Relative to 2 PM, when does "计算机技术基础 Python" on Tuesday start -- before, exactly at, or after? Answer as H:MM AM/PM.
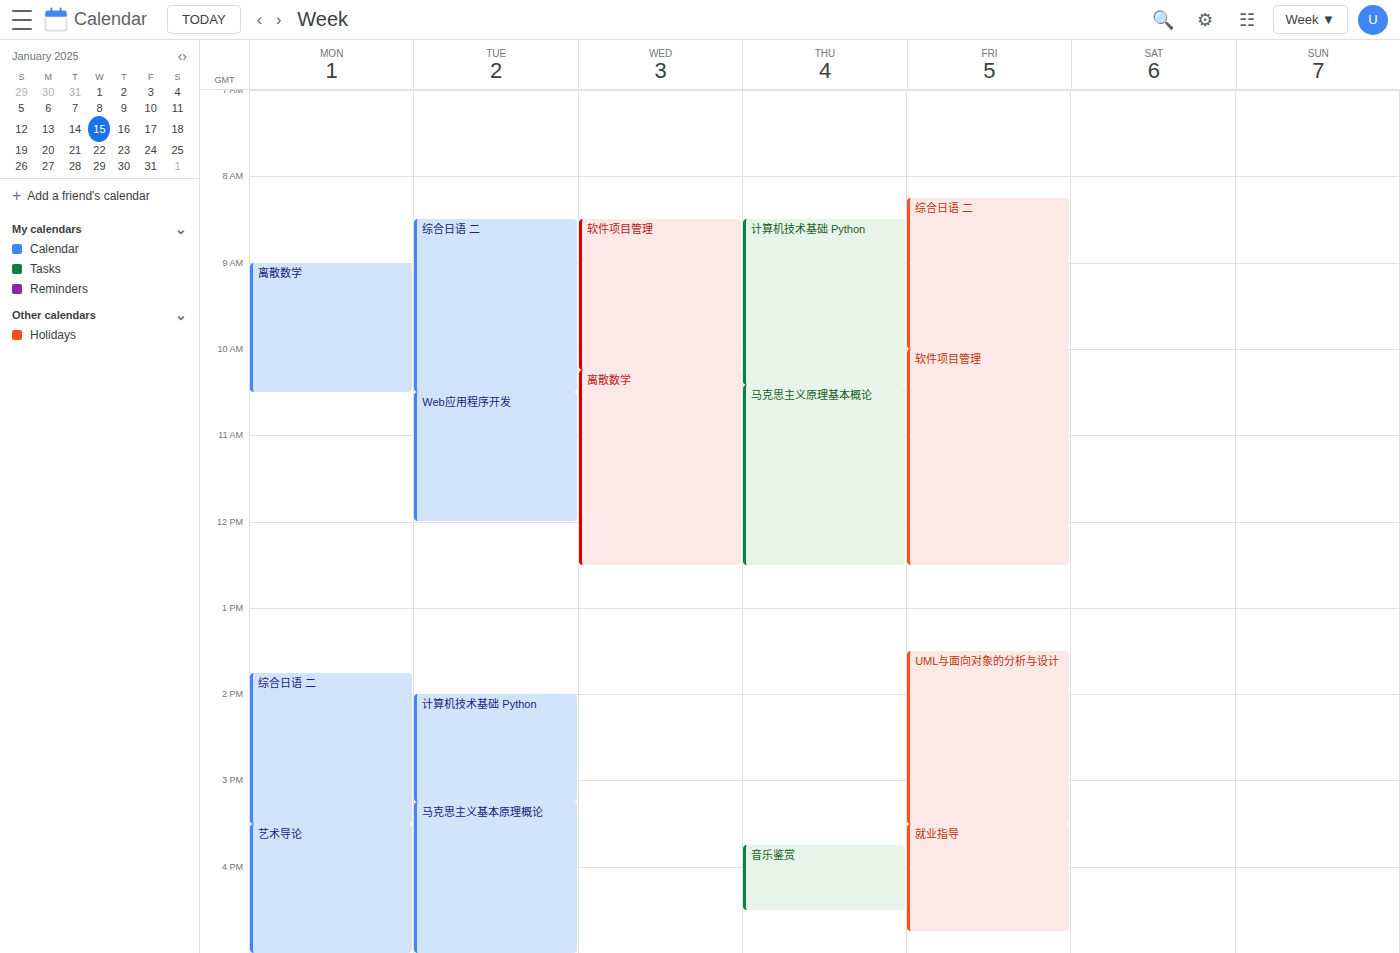
2:00 PM -- exactly at 2 PM, on the 2 PM line.